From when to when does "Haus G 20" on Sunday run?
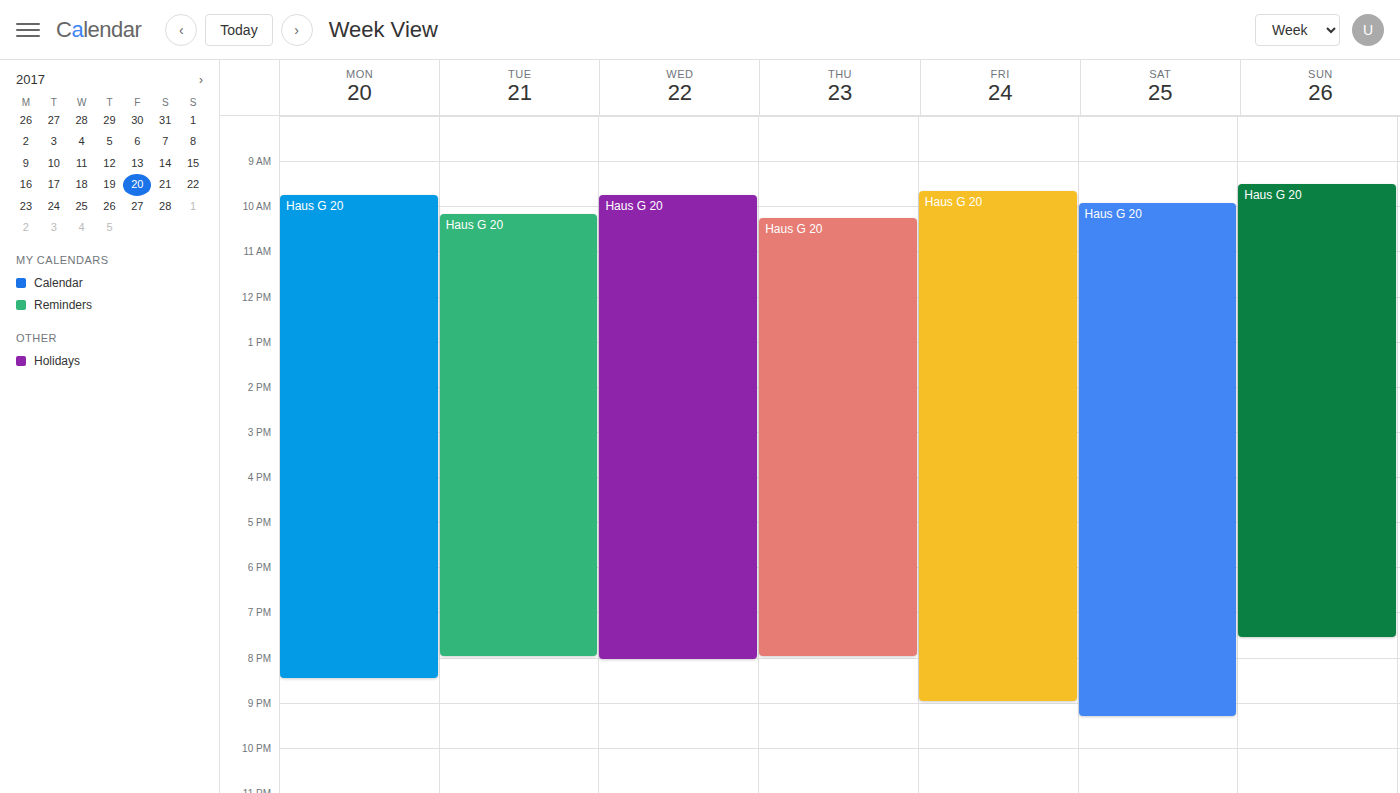
9:30 AM to 7:35 PM